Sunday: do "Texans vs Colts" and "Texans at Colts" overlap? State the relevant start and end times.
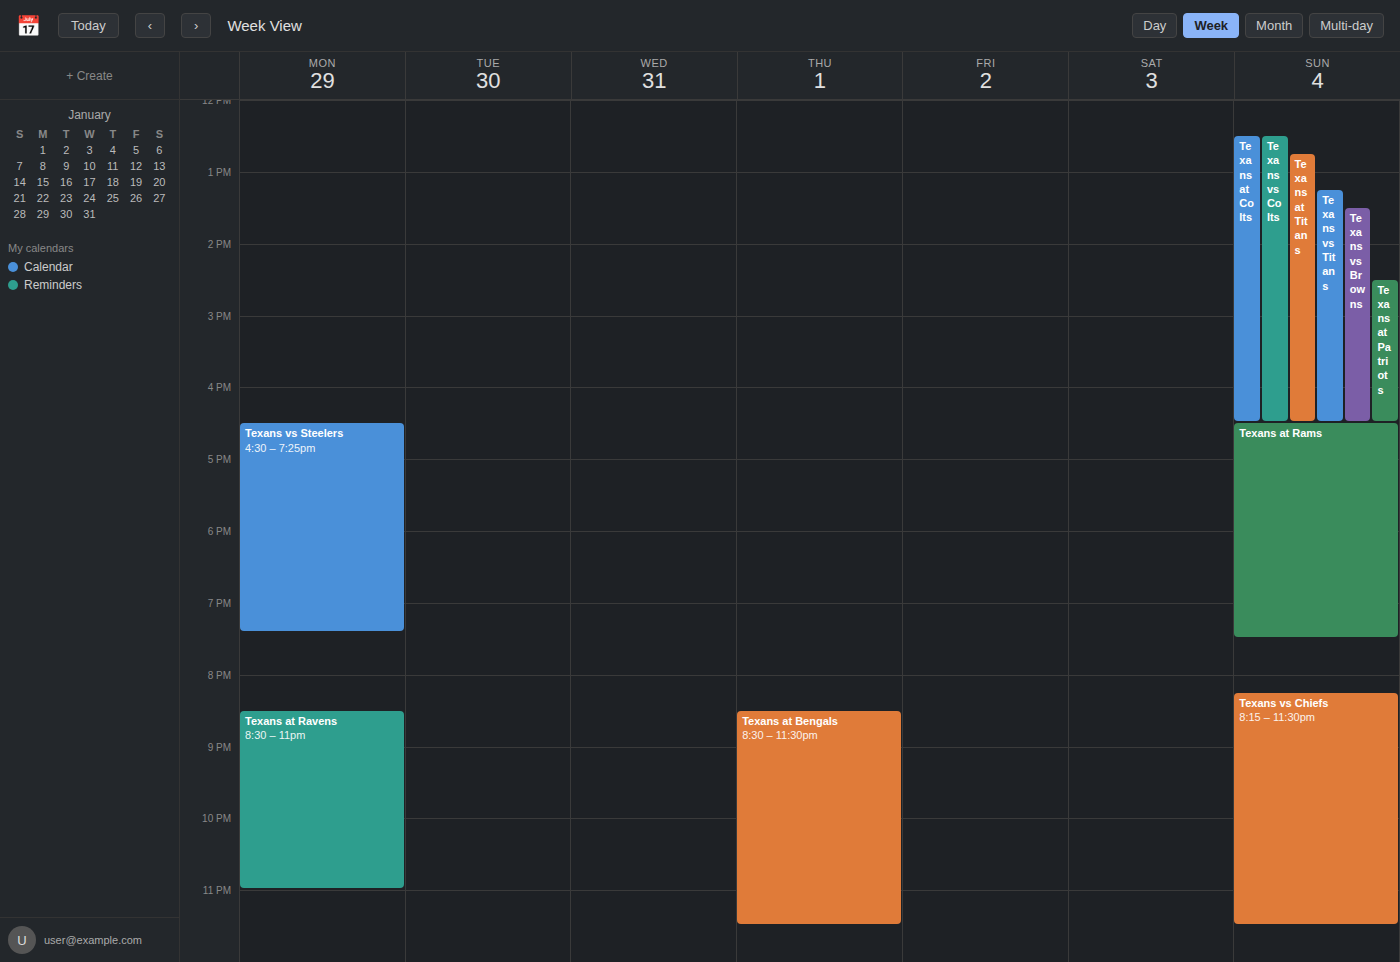
"Texans at Colts" runs 12:30 to 16:30, inside "Texans vs Colts" -- they overlap.